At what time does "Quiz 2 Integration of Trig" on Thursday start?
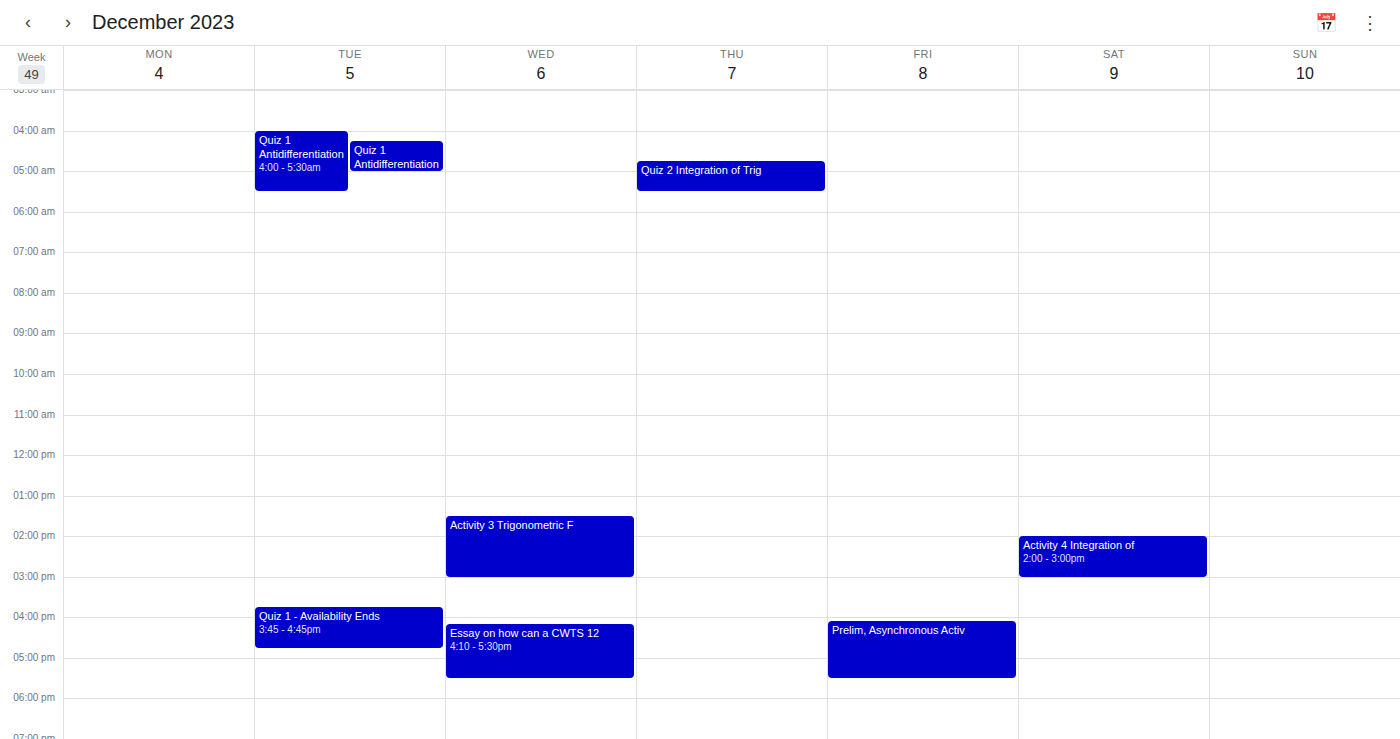
4:45 AM